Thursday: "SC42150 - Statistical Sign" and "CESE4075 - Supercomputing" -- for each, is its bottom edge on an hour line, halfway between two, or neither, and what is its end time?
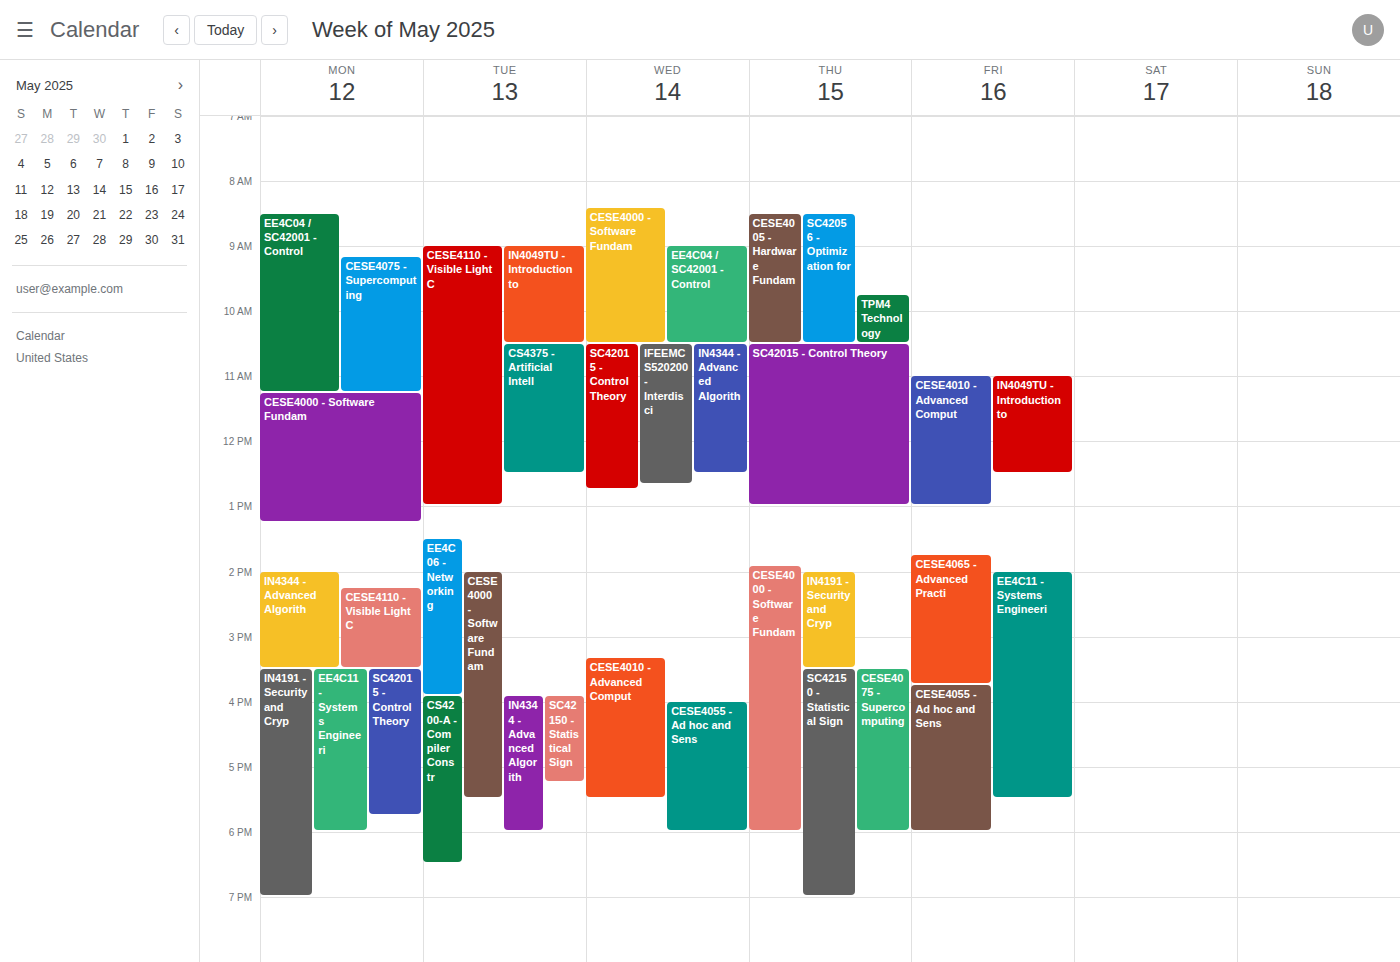
"SC42150 - Statistical Sign": 7:00 PM, exactly on the 7 PM line. "CESE4075 - Supercomputing": 6:00 PM, exactly on the 6 PM line.